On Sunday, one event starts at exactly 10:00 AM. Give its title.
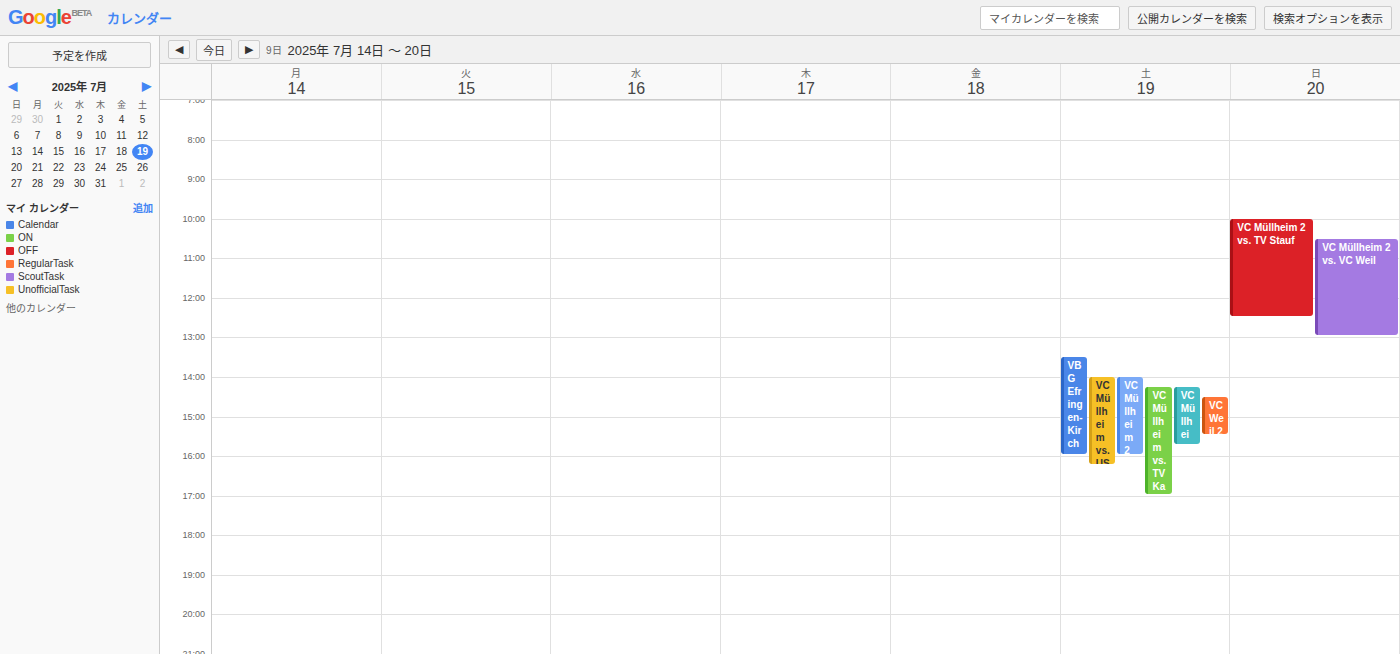
"VC Müllheim 2 vs. TV Stauf"